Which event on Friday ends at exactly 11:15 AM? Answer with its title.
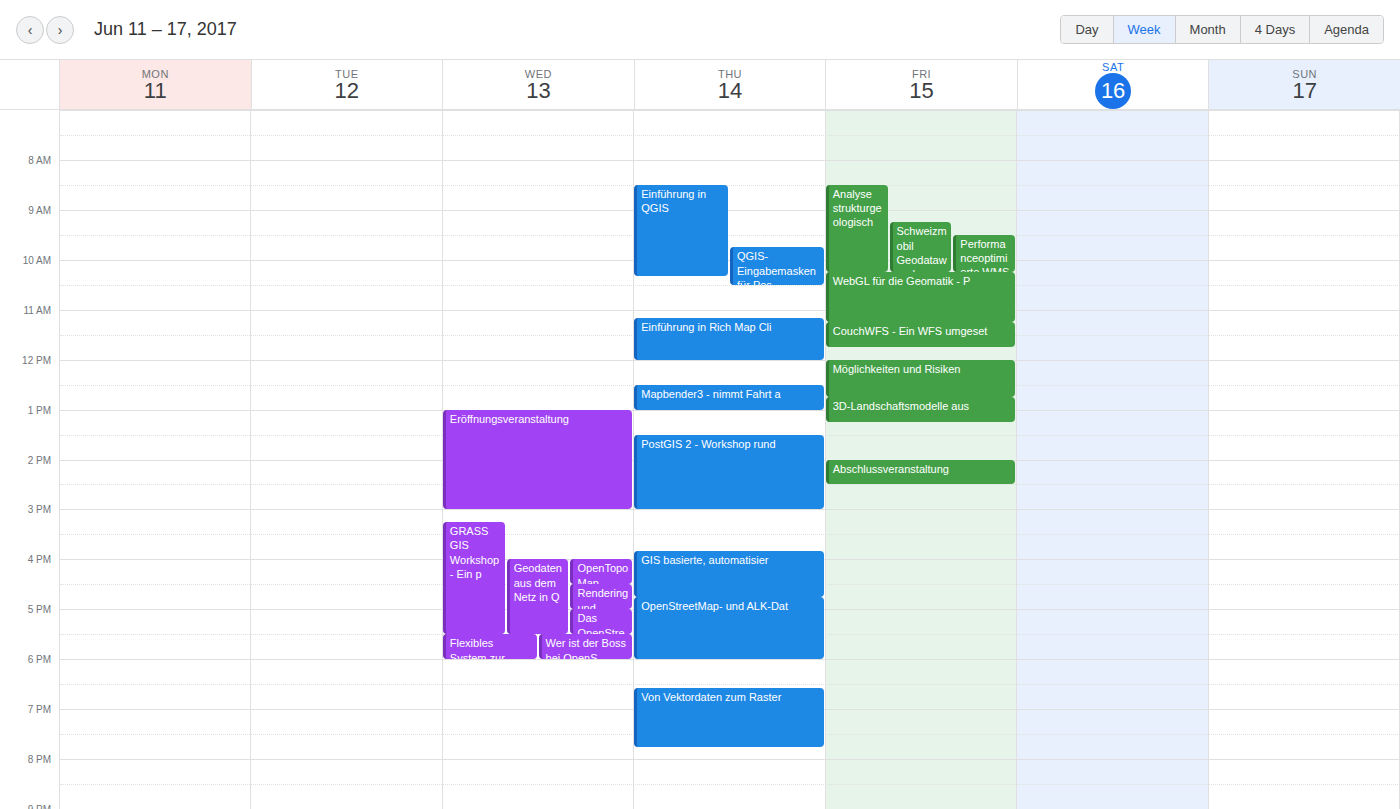
"WebGL für die Geomatik - P"